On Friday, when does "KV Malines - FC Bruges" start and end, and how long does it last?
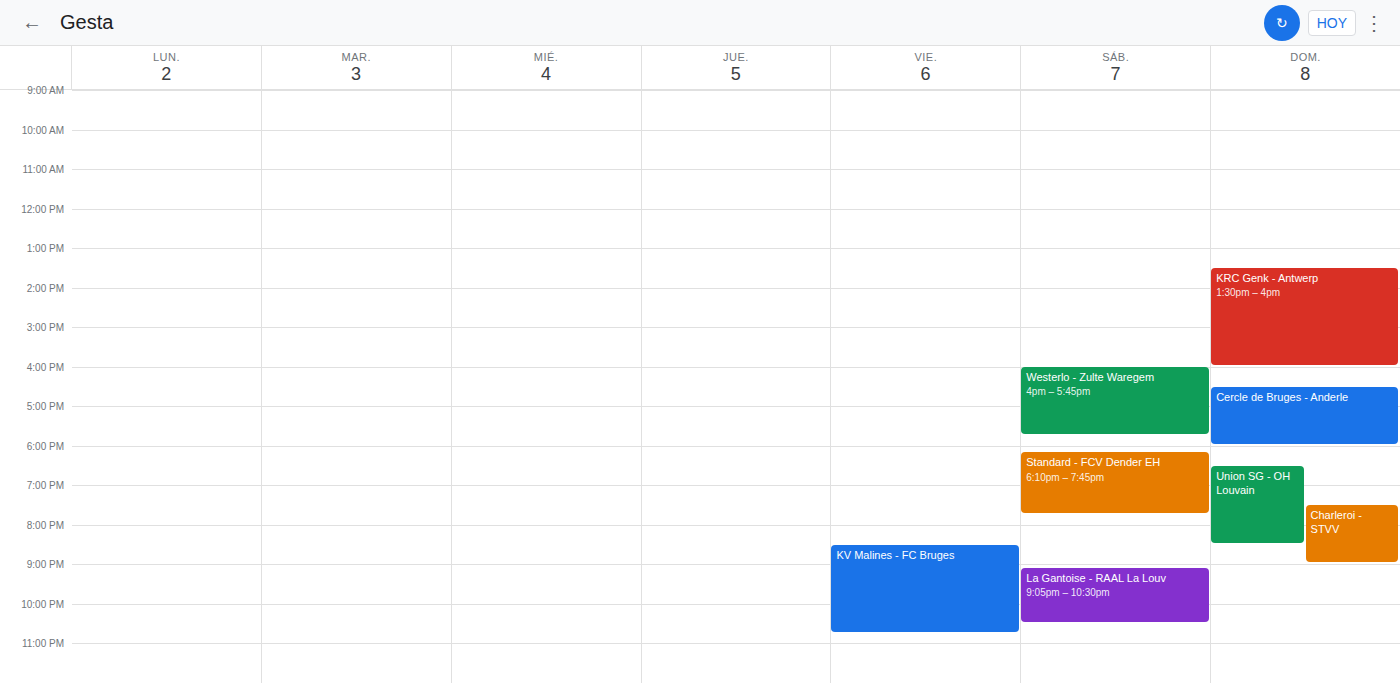
8:30 PM to 10:45 PM, 2 hours 15 minutes